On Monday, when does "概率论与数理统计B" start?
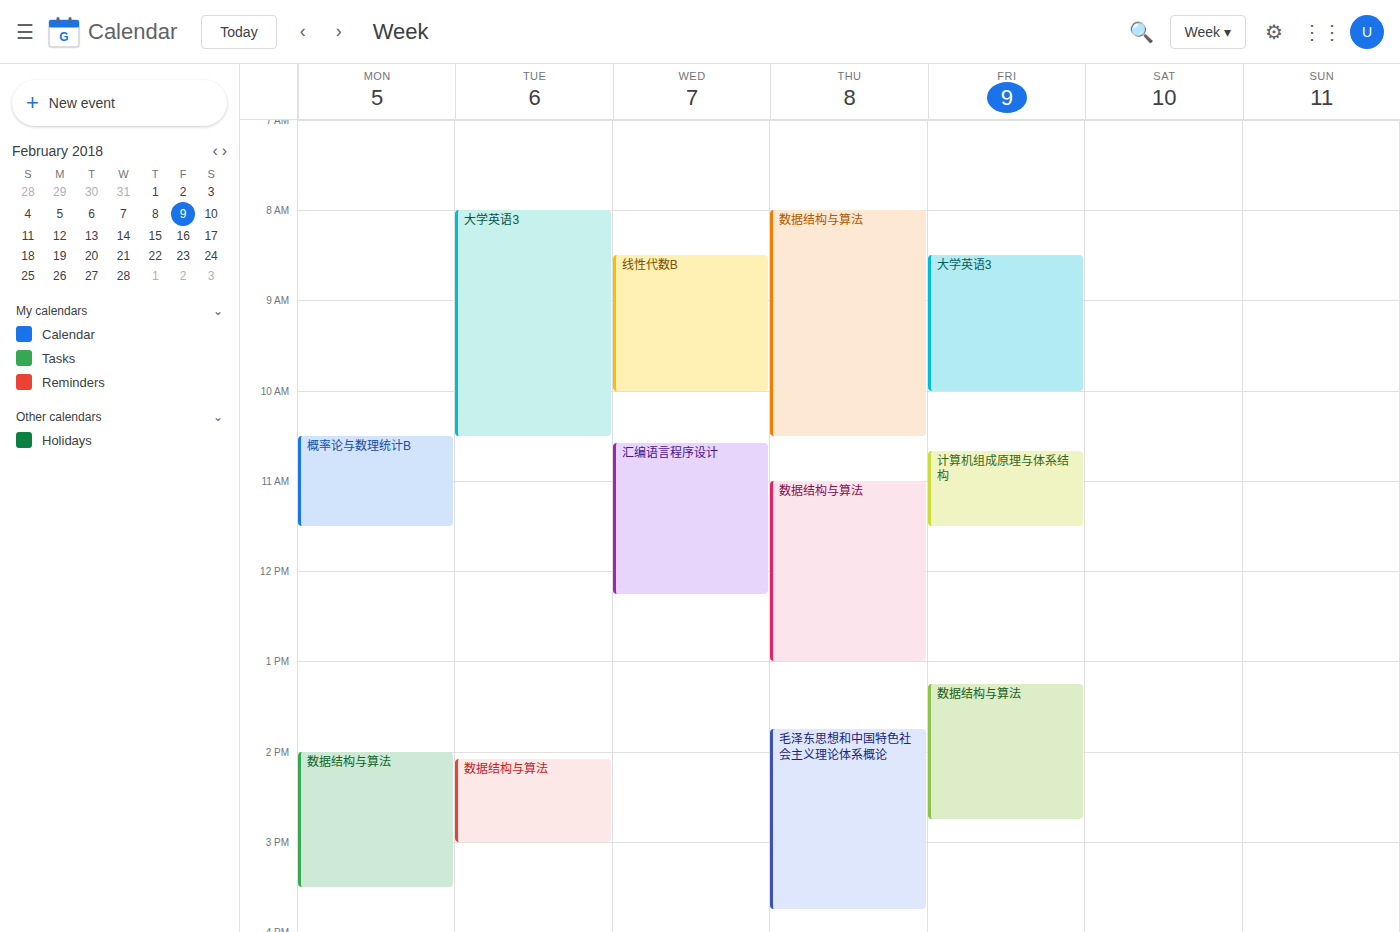
10:30 AM